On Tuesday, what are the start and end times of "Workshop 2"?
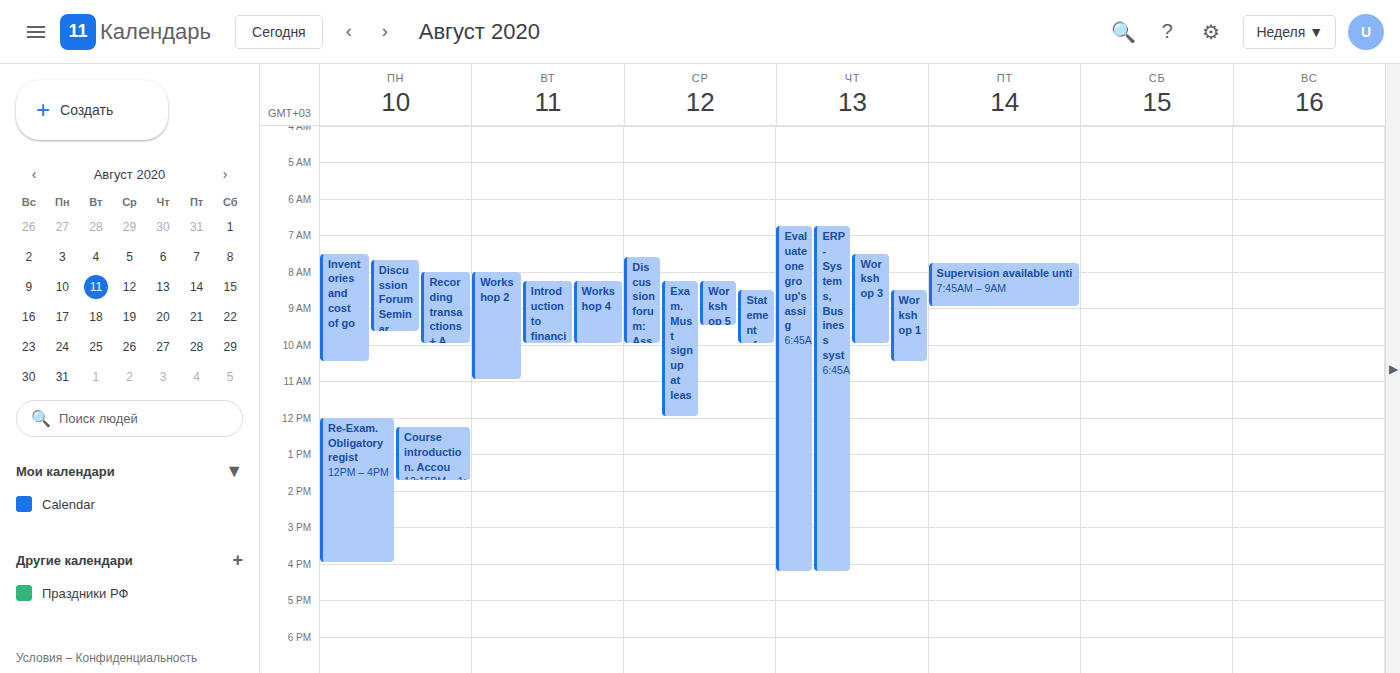
8:00 AM to 11:00 AM